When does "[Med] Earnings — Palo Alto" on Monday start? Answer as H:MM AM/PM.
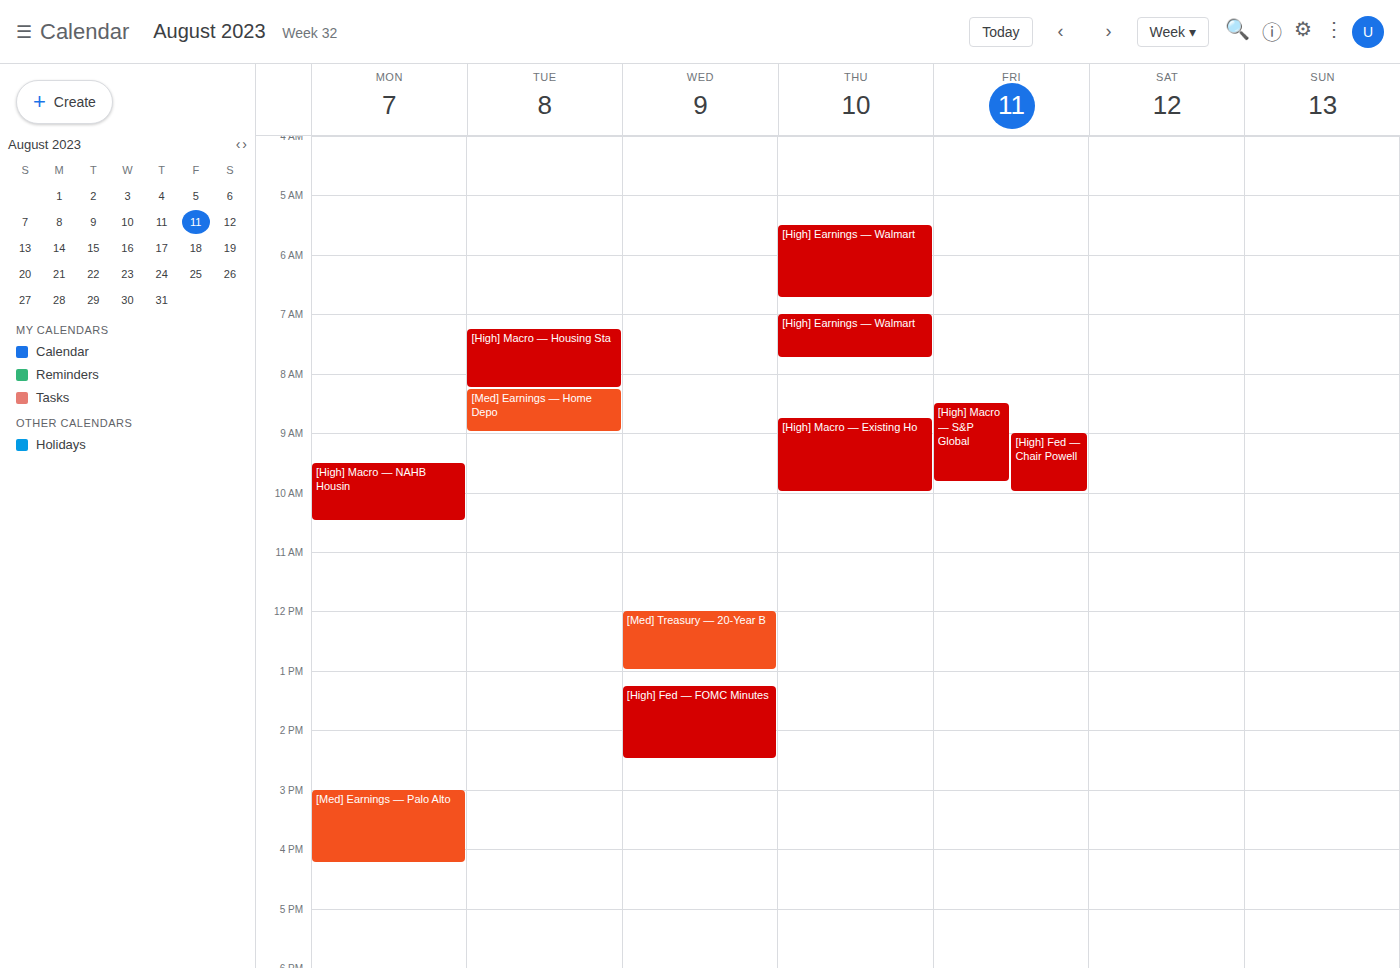
3:00 PM